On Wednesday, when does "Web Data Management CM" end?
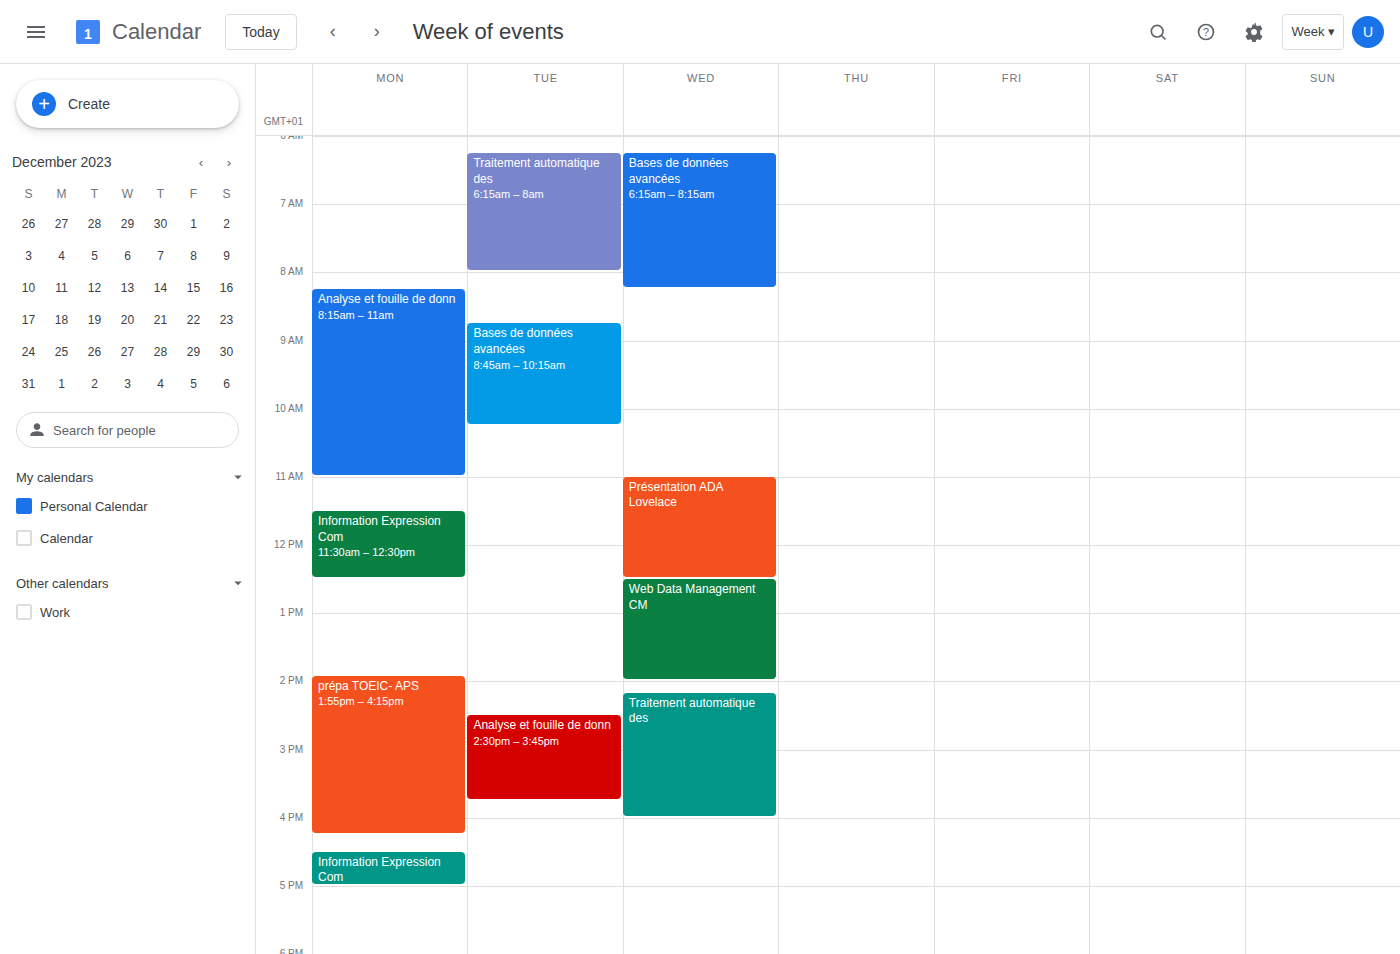
2:00 PM